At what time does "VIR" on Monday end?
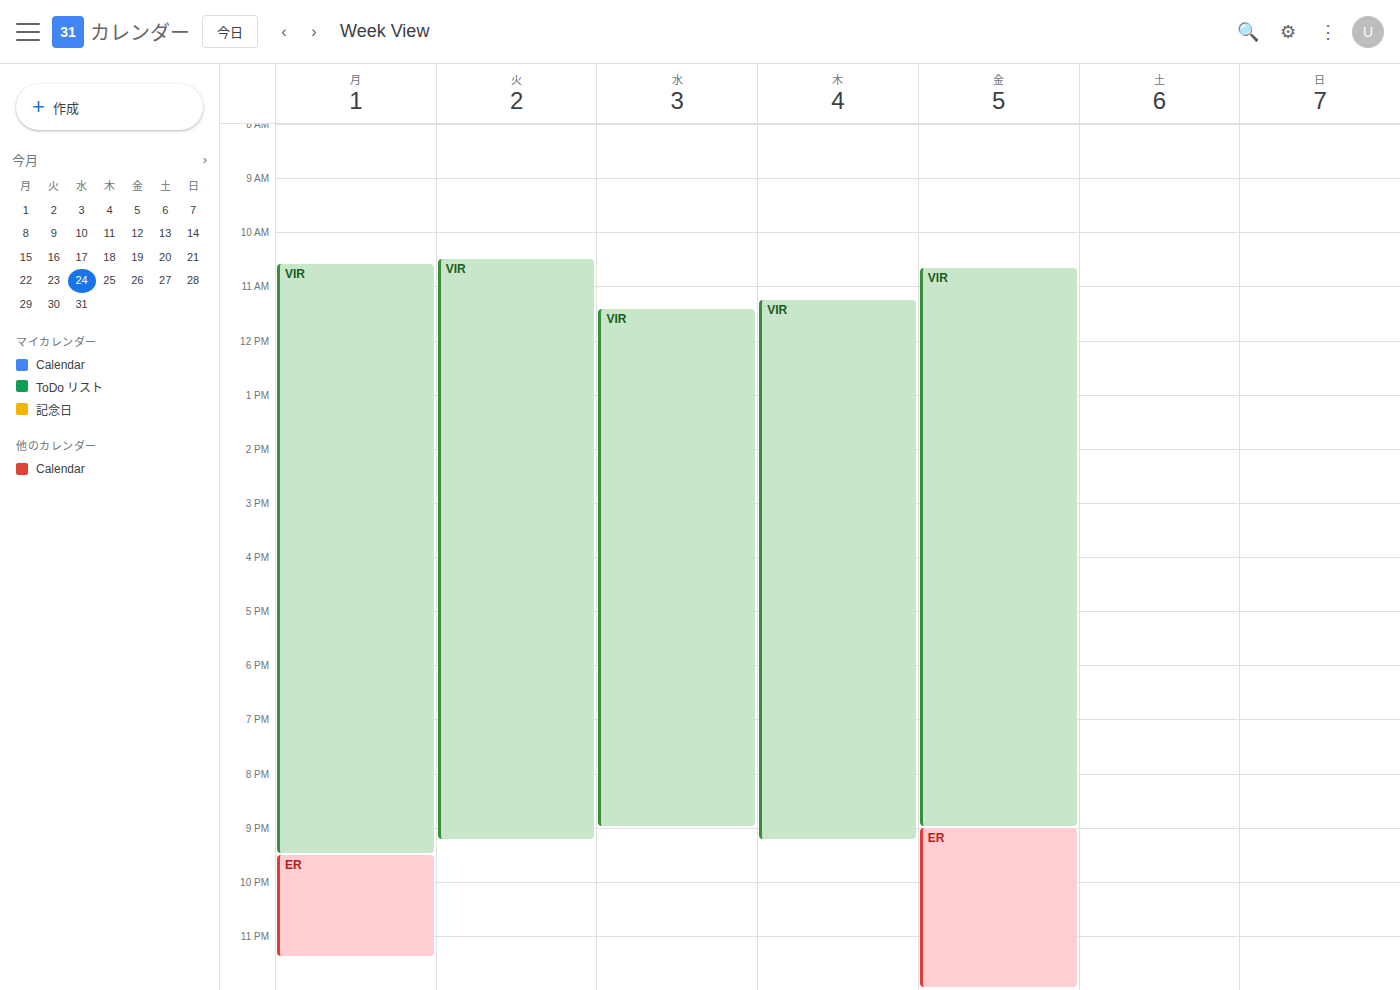
21:30